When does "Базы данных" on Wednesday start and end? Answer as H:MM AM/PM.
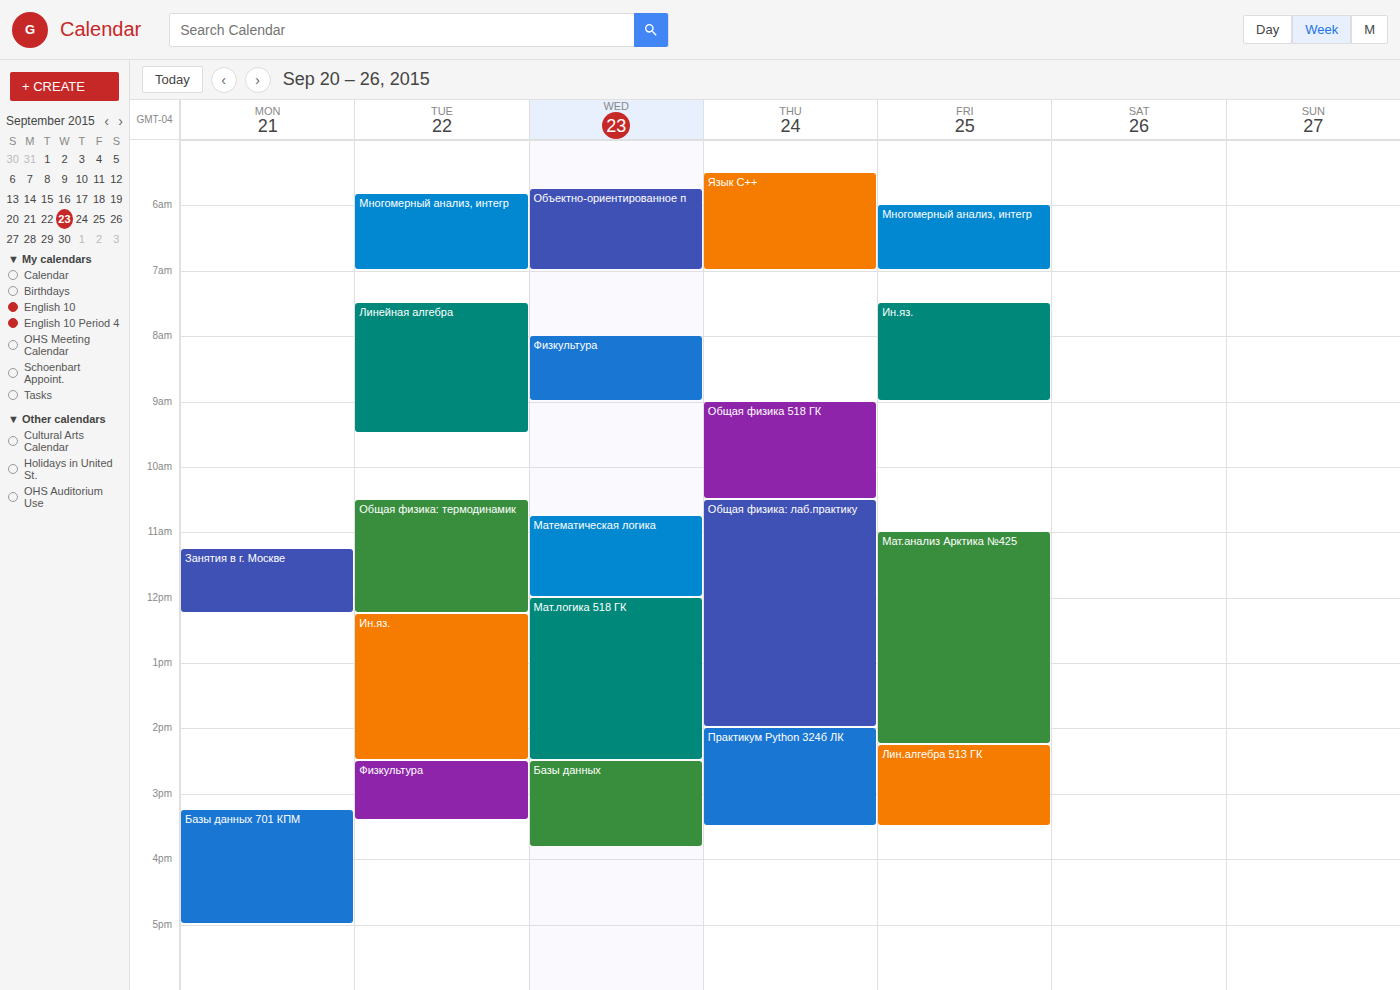
2:30 PM to 3:50 PM